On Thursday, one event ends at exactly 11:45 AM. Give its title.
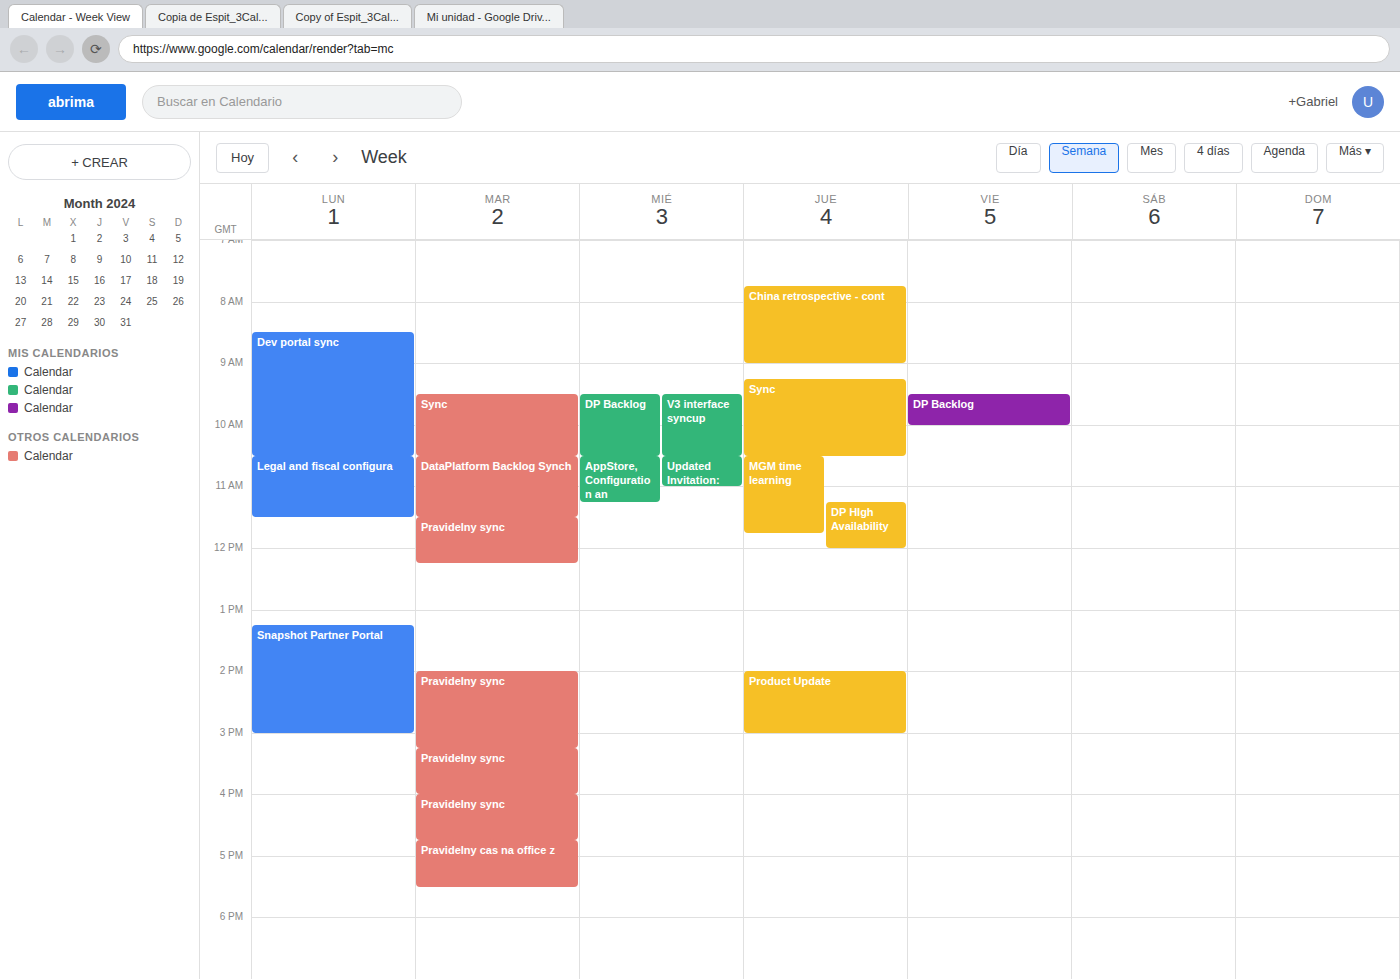
"MGM time learning"